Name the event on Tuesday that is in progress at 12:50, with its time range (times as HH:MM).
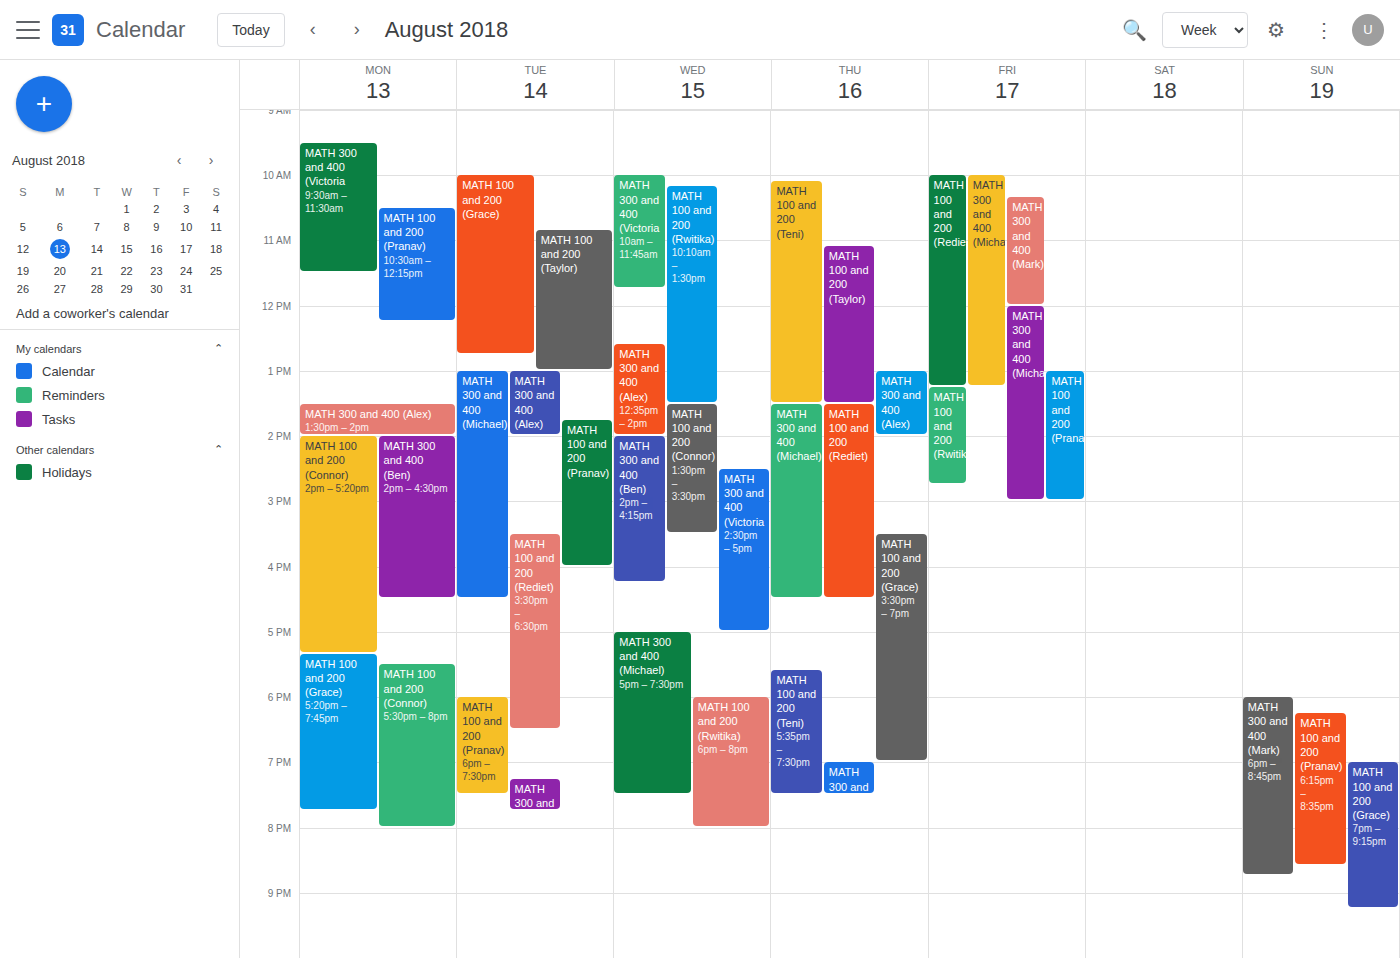
"MATH 100 and 200 (Taylor)", 10:50 to 13:00